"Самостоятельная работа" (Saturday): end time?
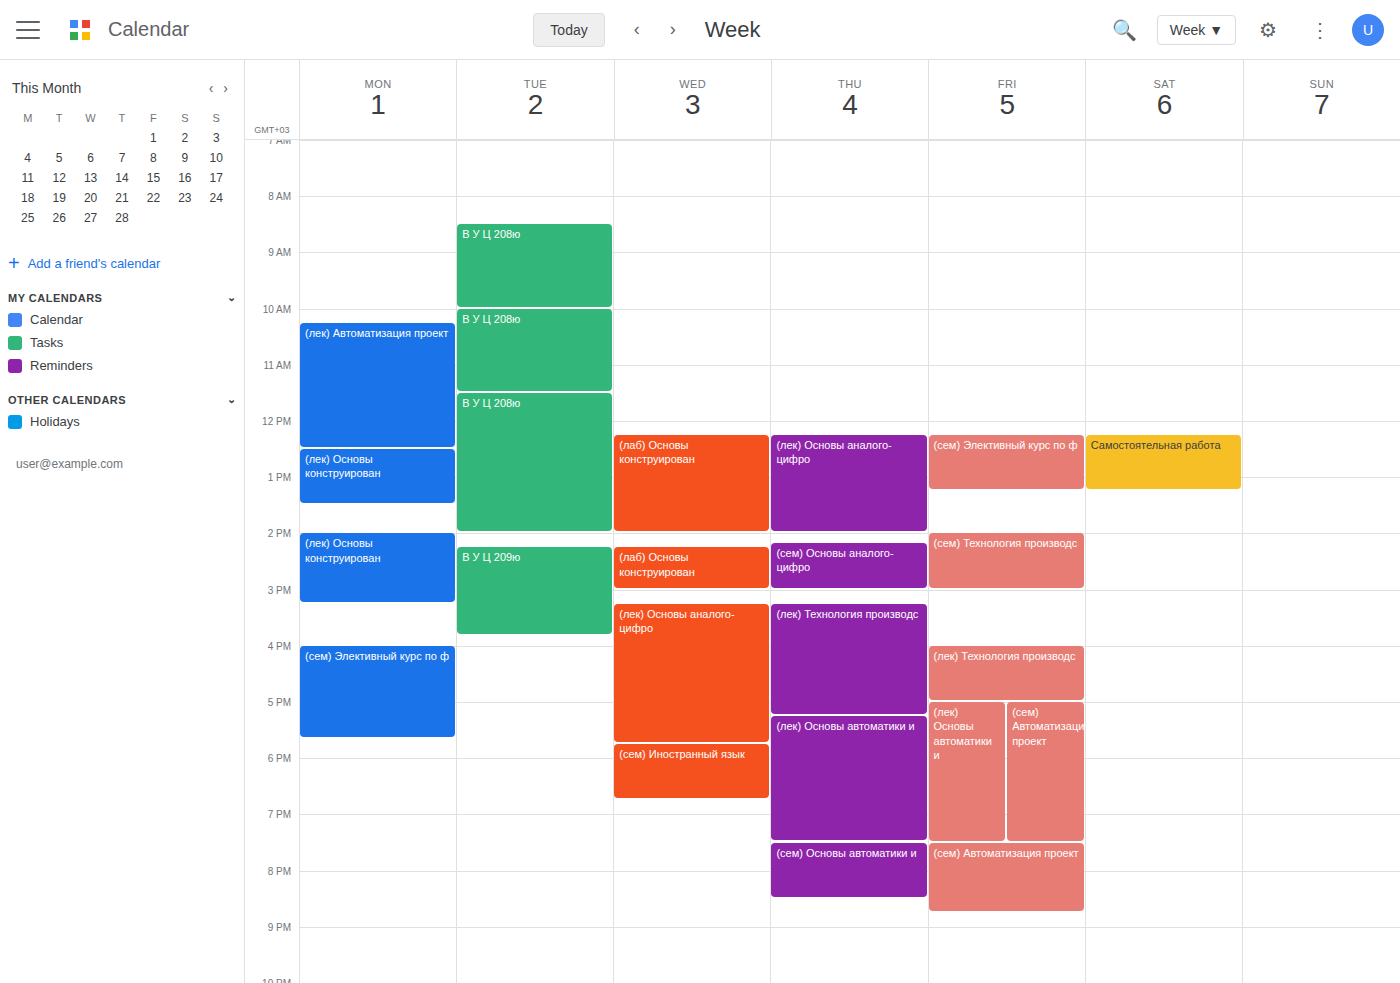
1:15 PM